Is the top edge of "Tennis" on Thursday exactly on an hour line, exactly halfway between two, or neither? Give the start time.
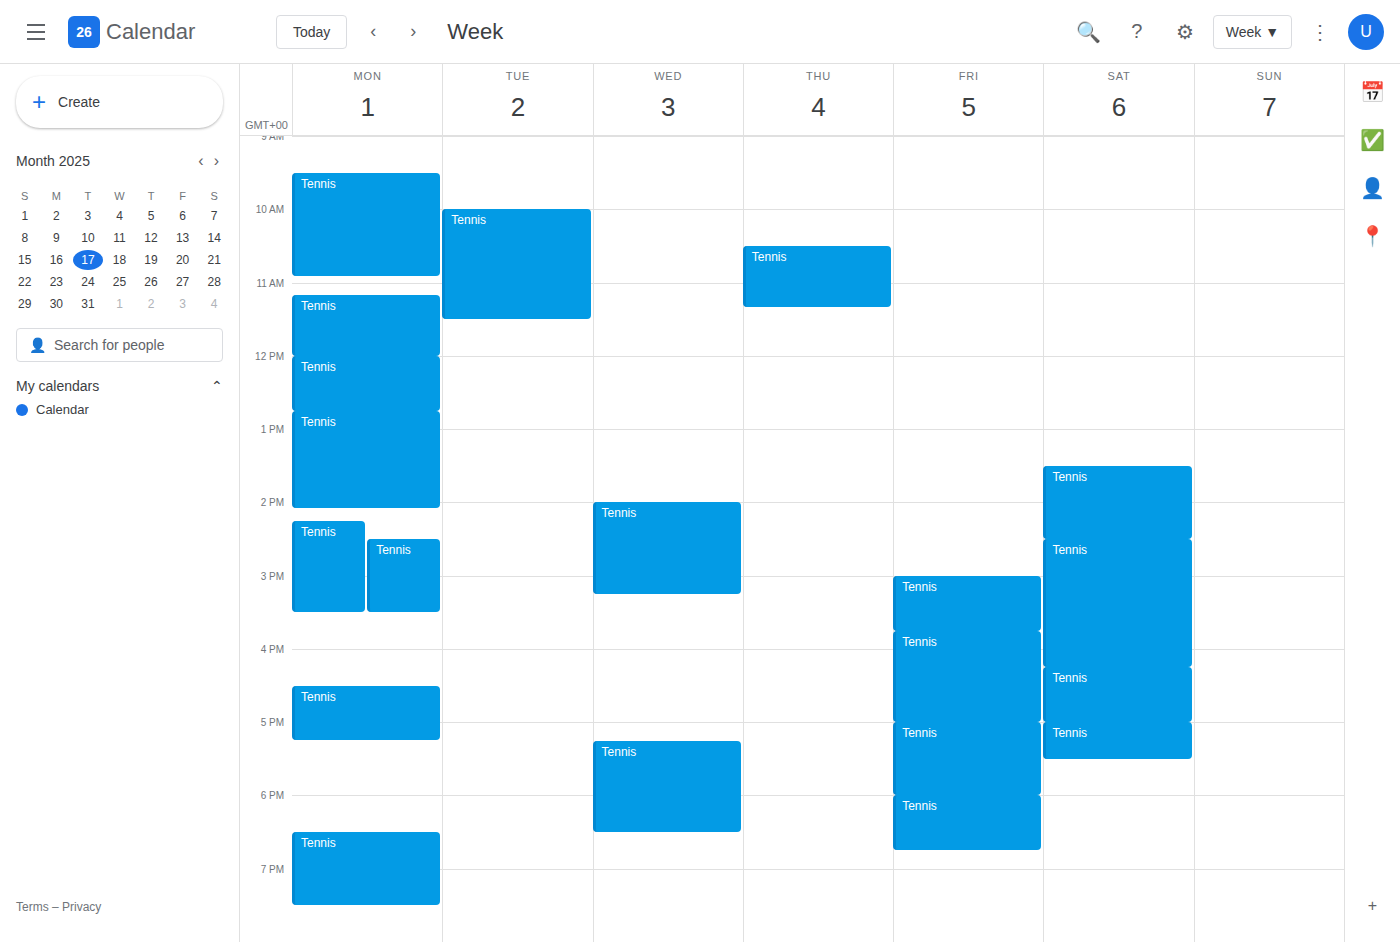
10:30 AM -- halfway between the 10 AM and 11 AM lines.